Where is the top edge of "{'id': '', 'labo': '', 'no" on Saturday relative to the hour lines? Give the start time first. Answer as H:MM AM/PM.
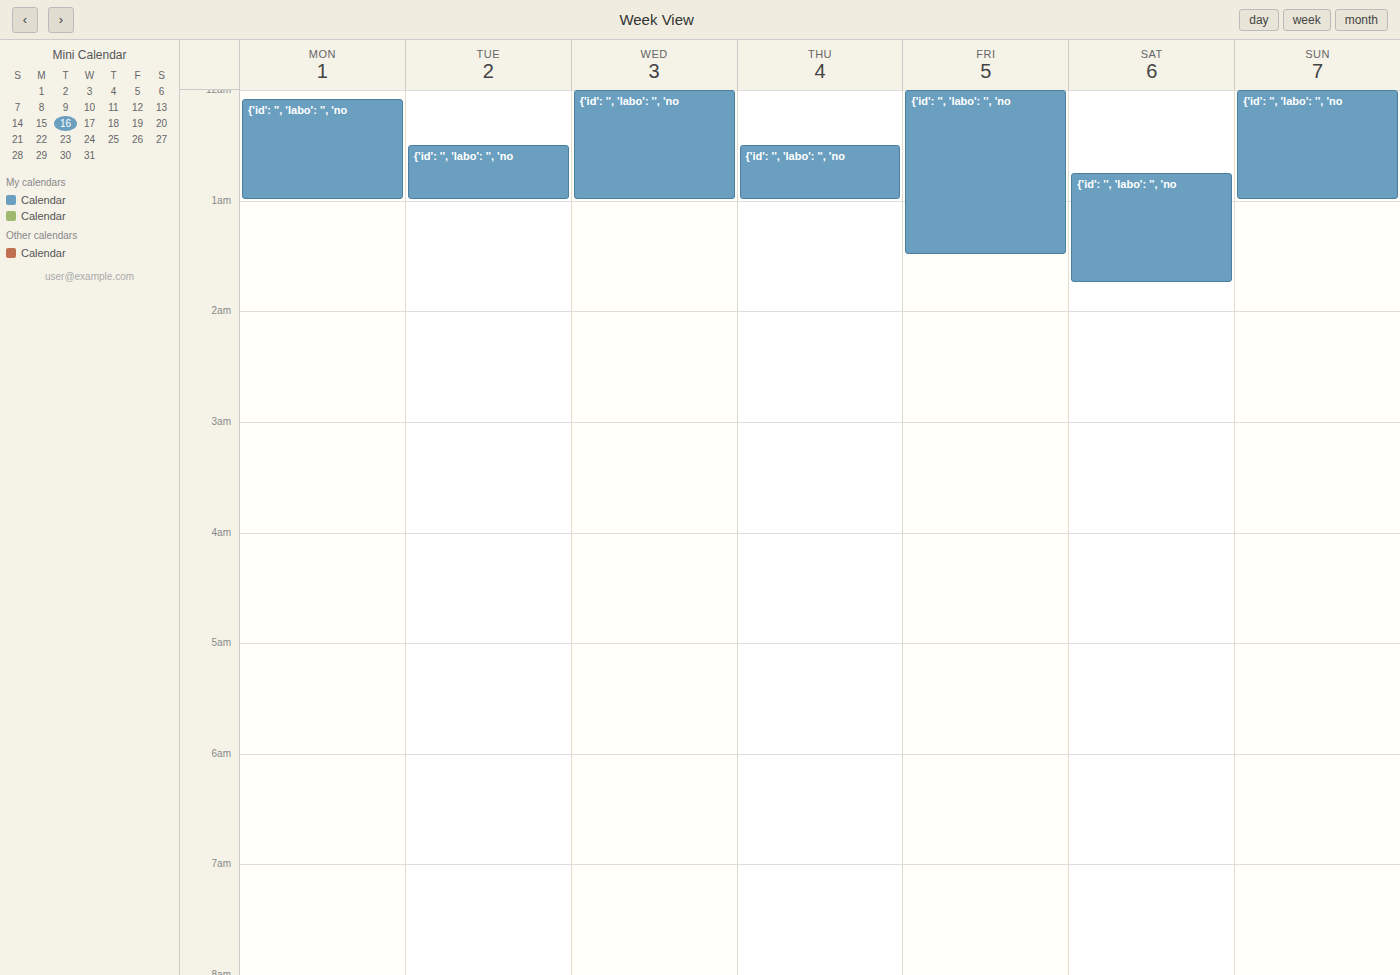
12:45 AM -- neither: three quarters of the way from the 12 AM line to the 1 AM line.